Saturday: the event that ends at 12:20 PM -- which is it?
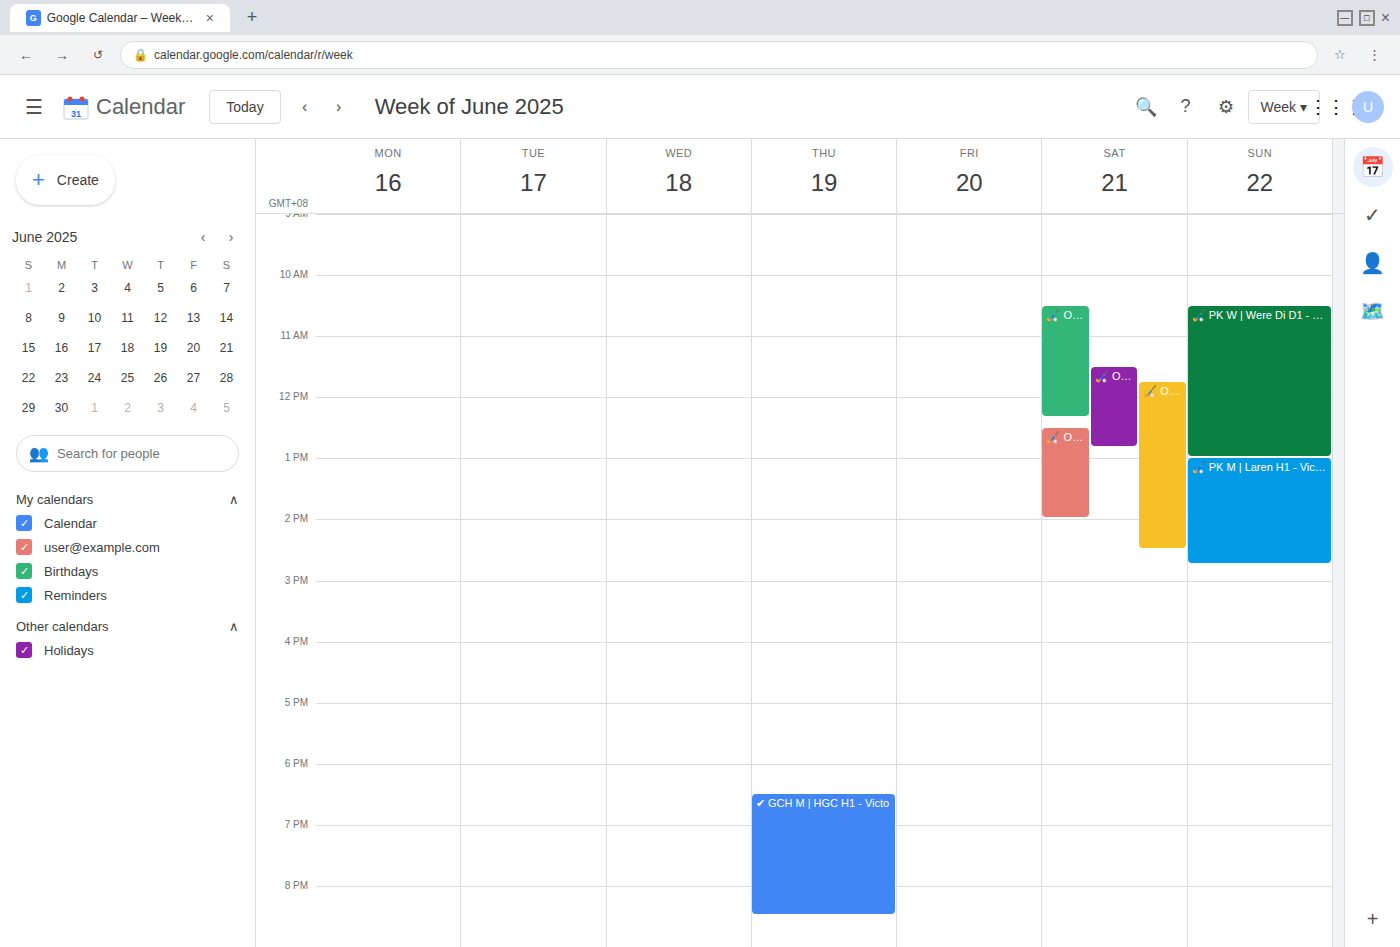
"🏑 O18 W | MEP MO18-1 - Vic"